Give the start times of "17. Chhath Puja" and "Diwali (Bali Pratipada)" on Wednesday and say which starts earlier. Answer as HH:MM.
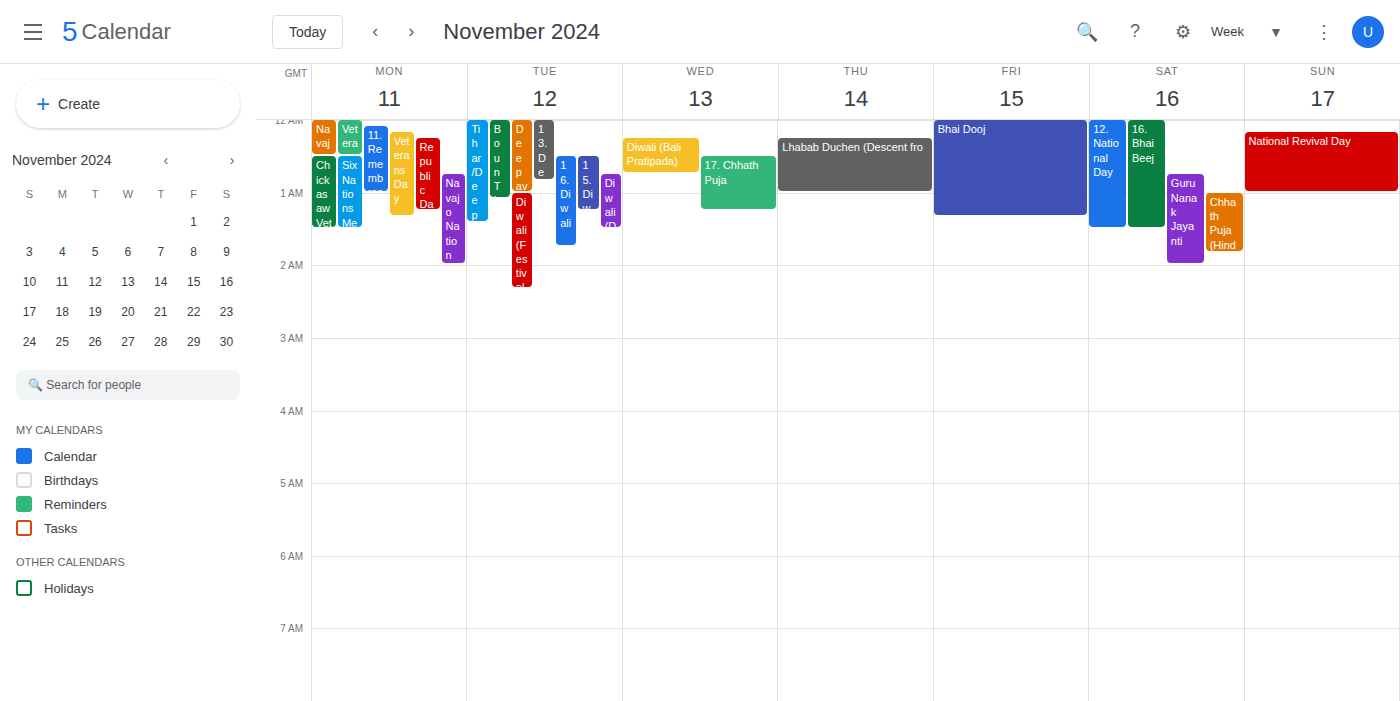
"Diwali (Bali Pratipada)" 00:15; "17. Chhath Puja" 00:30.